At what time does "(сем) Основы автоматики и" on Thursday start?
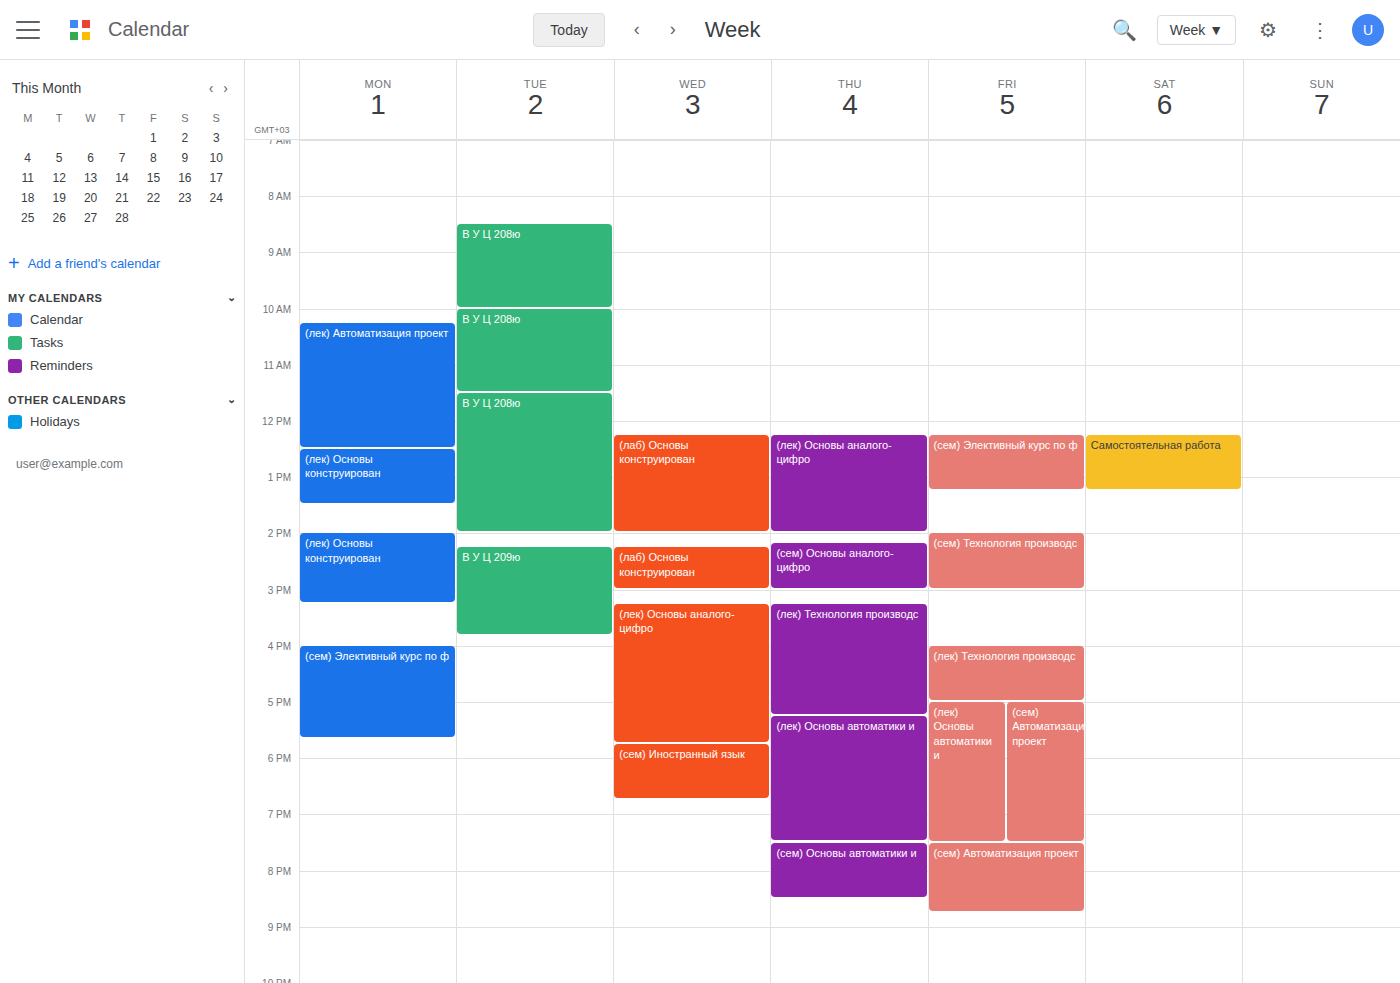
7:30 PM